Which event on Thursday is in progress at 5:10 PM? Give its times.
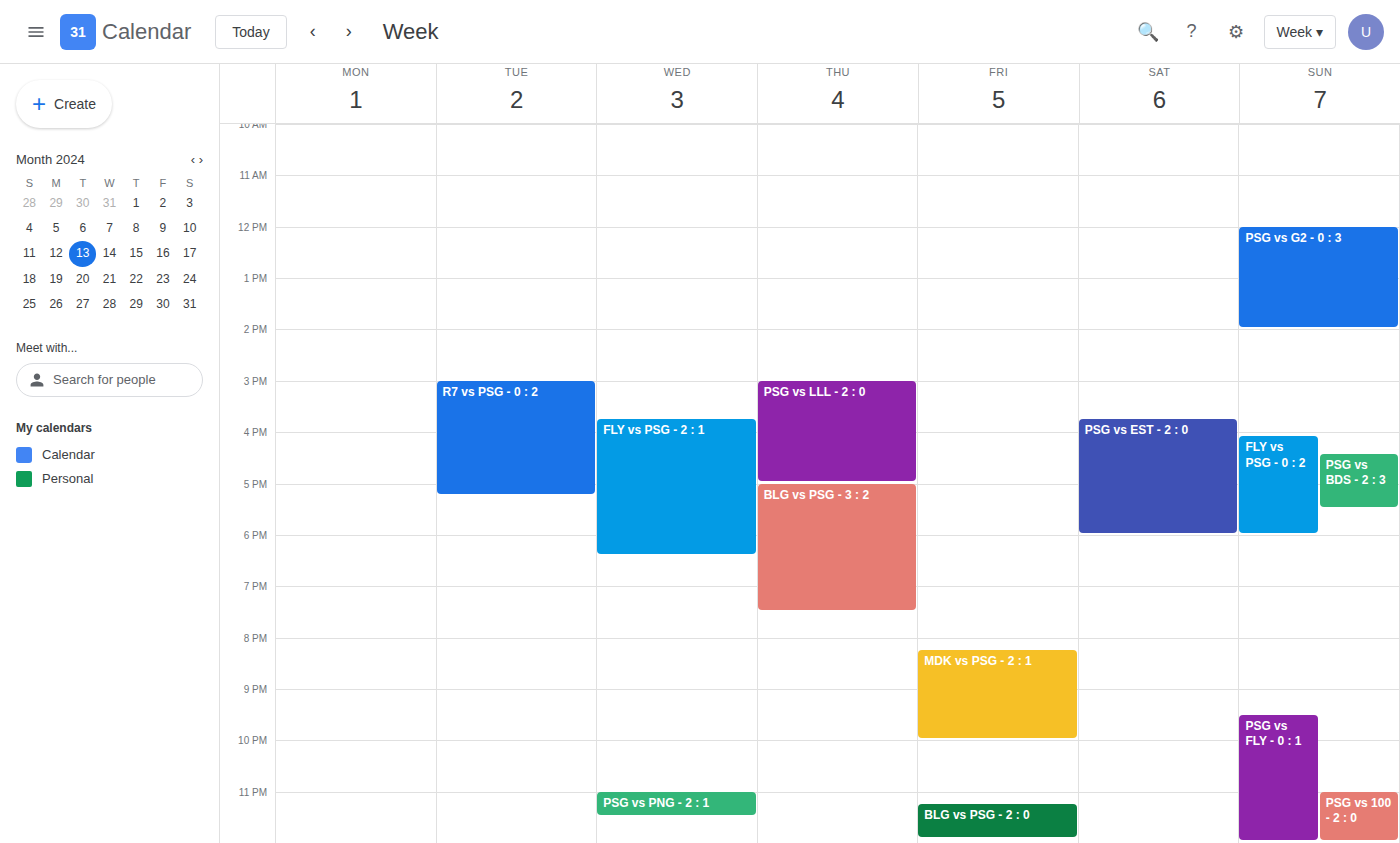
"BLG vs PSG - 3 : 2", 5:00 PM to 7:30 PM